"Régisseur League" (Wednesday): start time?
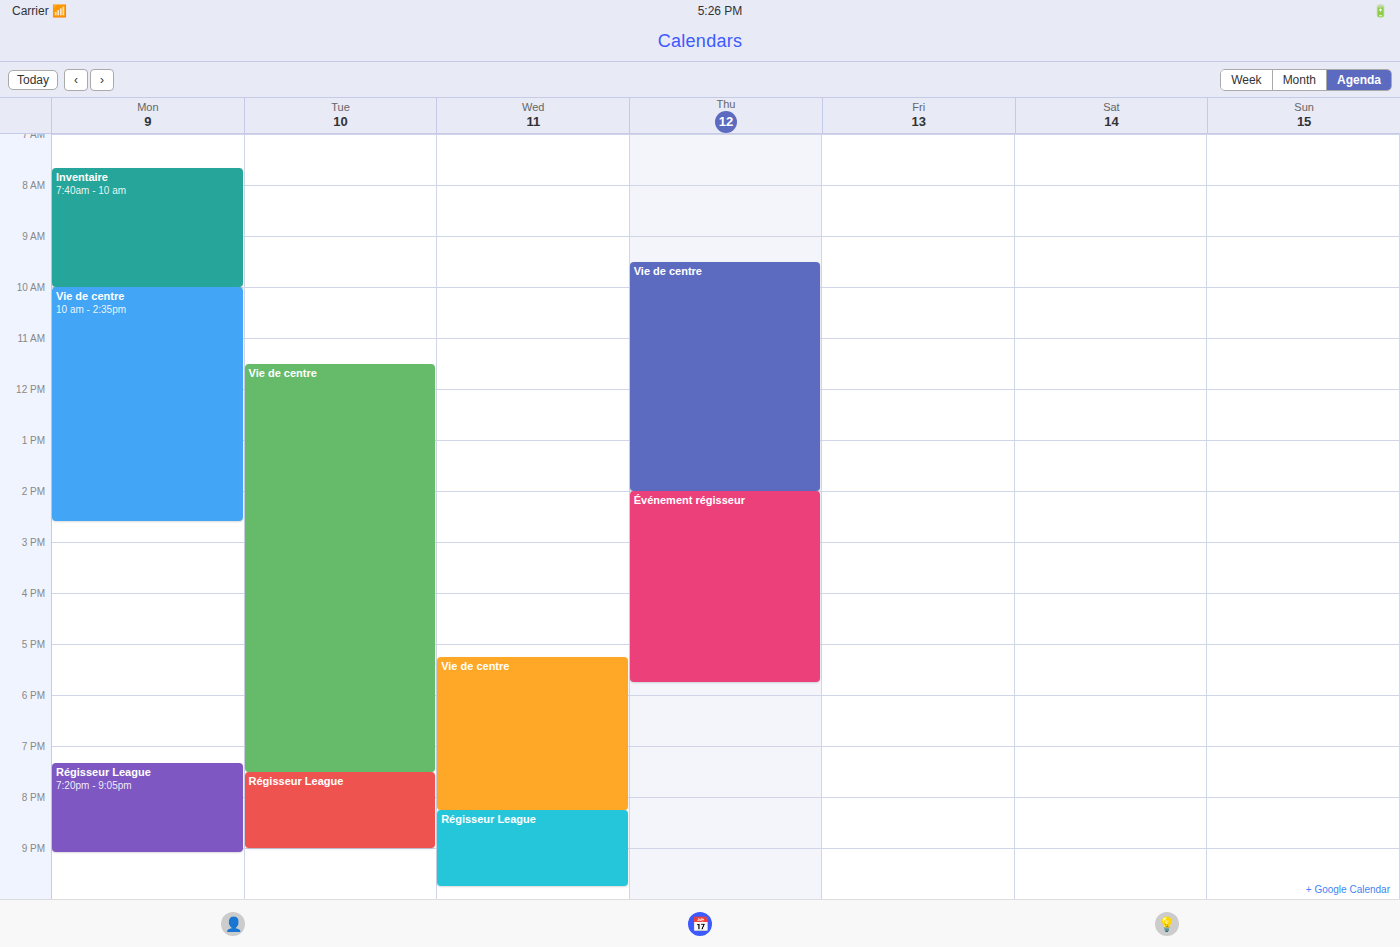
8:15 PM